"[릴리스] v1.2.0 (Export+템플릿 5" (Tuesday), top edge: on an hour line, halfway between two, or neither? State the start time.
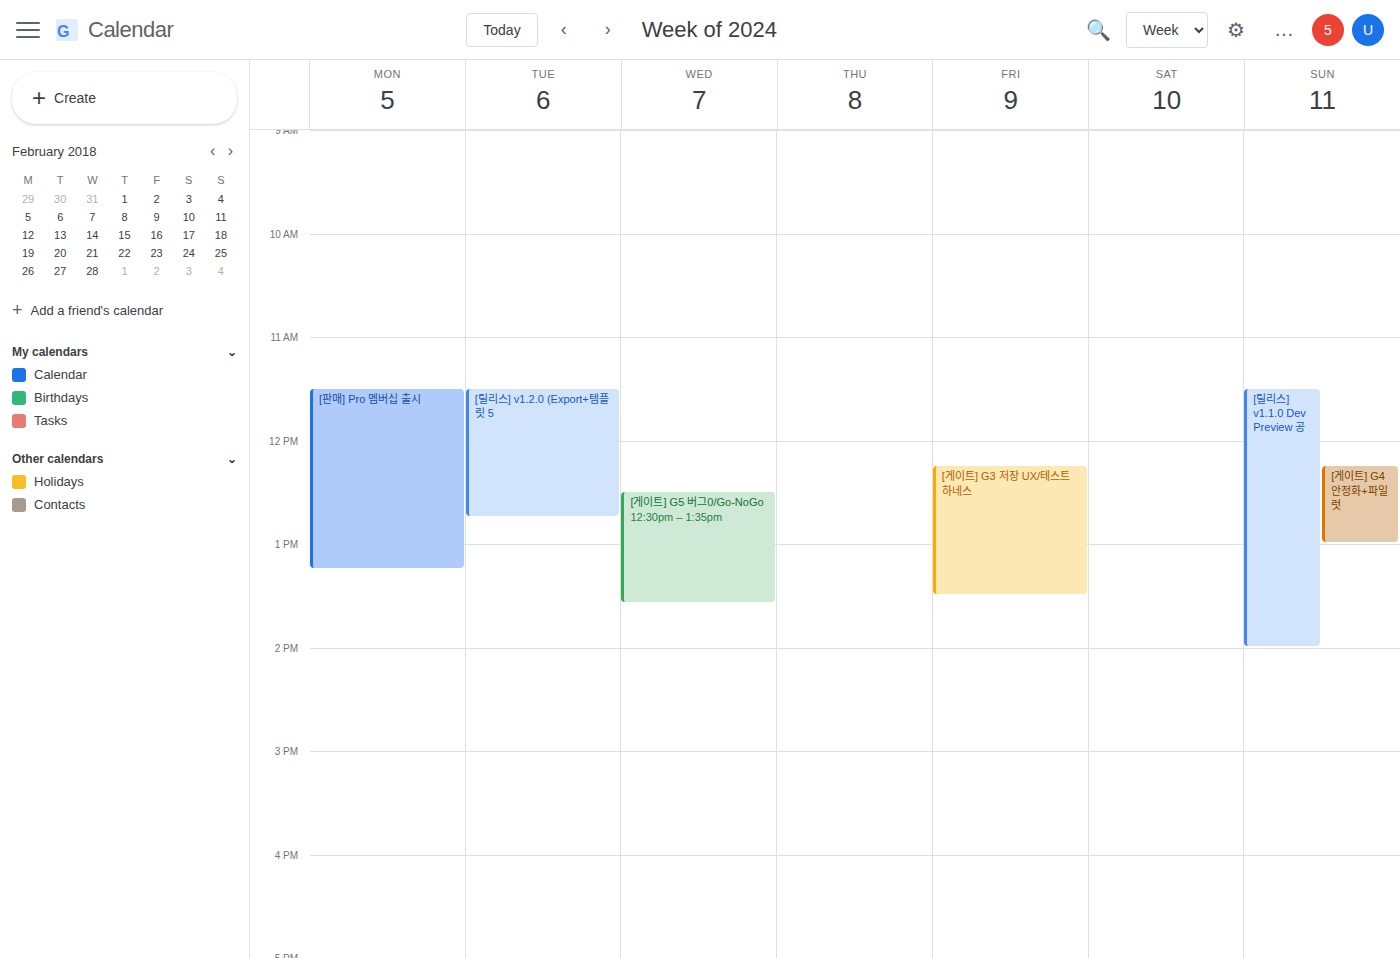
11:30 -- halfway between the 11:00 and 12:00 lines.